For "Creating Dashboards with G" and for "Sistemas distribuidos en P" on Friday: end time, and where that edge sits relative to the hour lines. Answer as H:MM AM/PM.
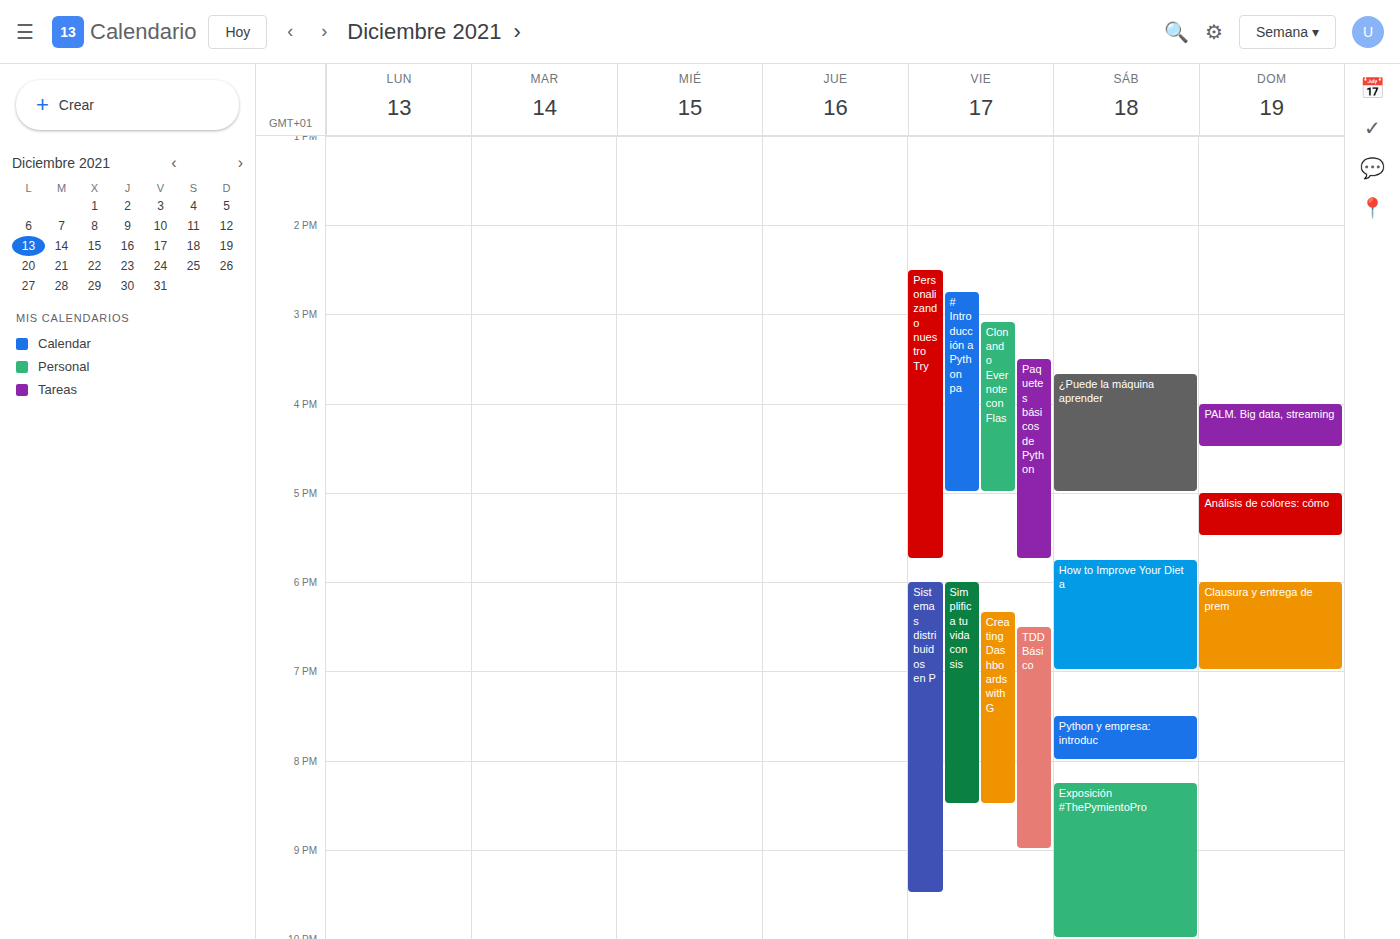
"Creating Dashboards with G": 8:30 PM, halfway between the 8 PM and 9 PM lines. "Sistemas distribuidos en P": 9:30 PM, halfway between the 9 PM and 10 PM lines.